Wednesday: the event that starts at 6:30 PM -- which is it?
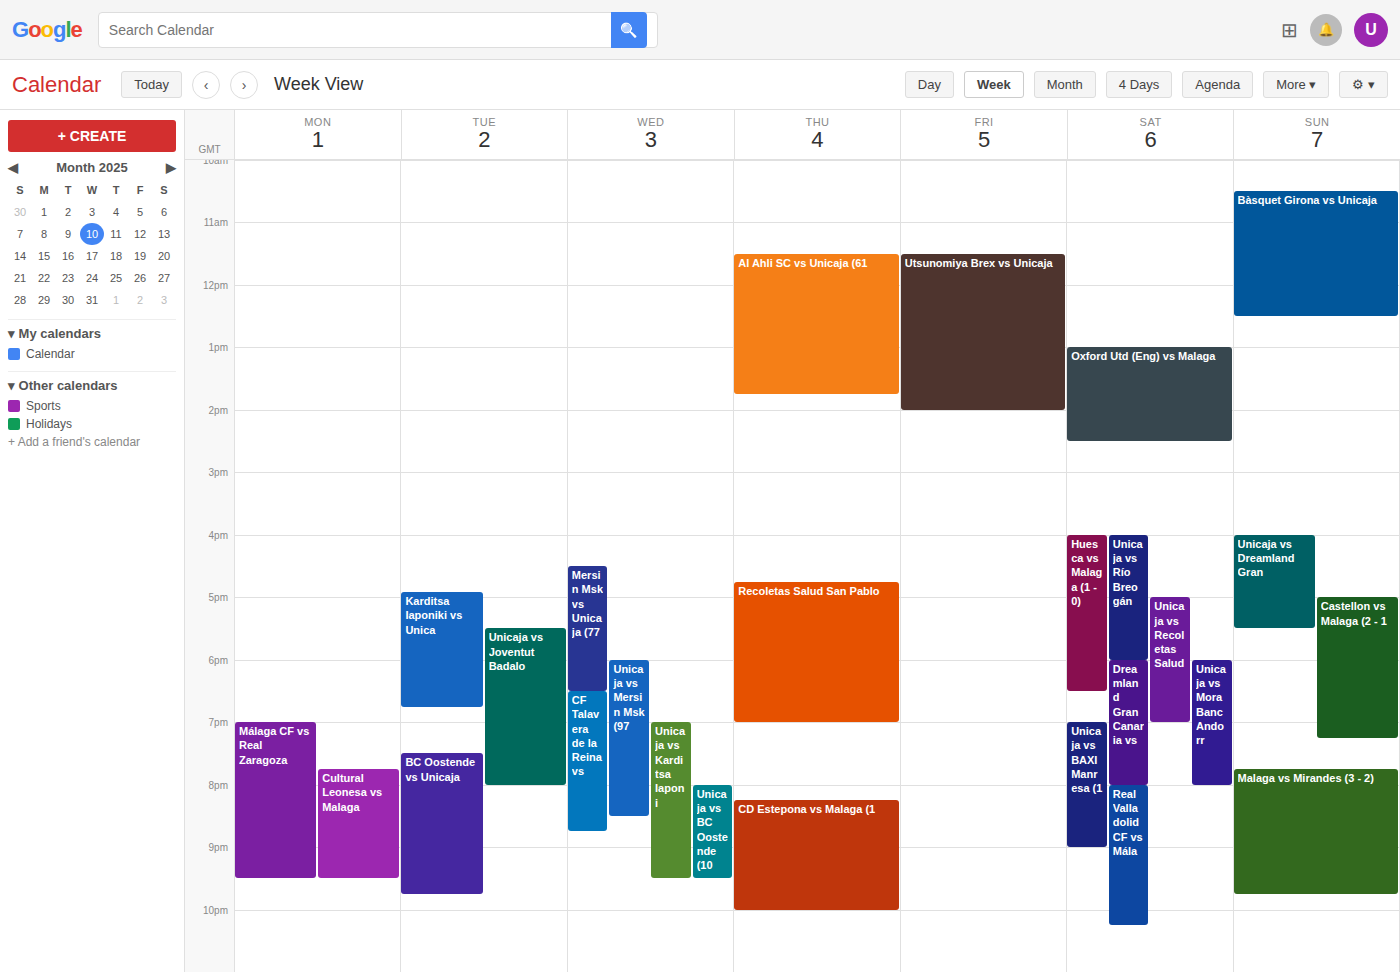
"CF Talavera de la Reina vs"